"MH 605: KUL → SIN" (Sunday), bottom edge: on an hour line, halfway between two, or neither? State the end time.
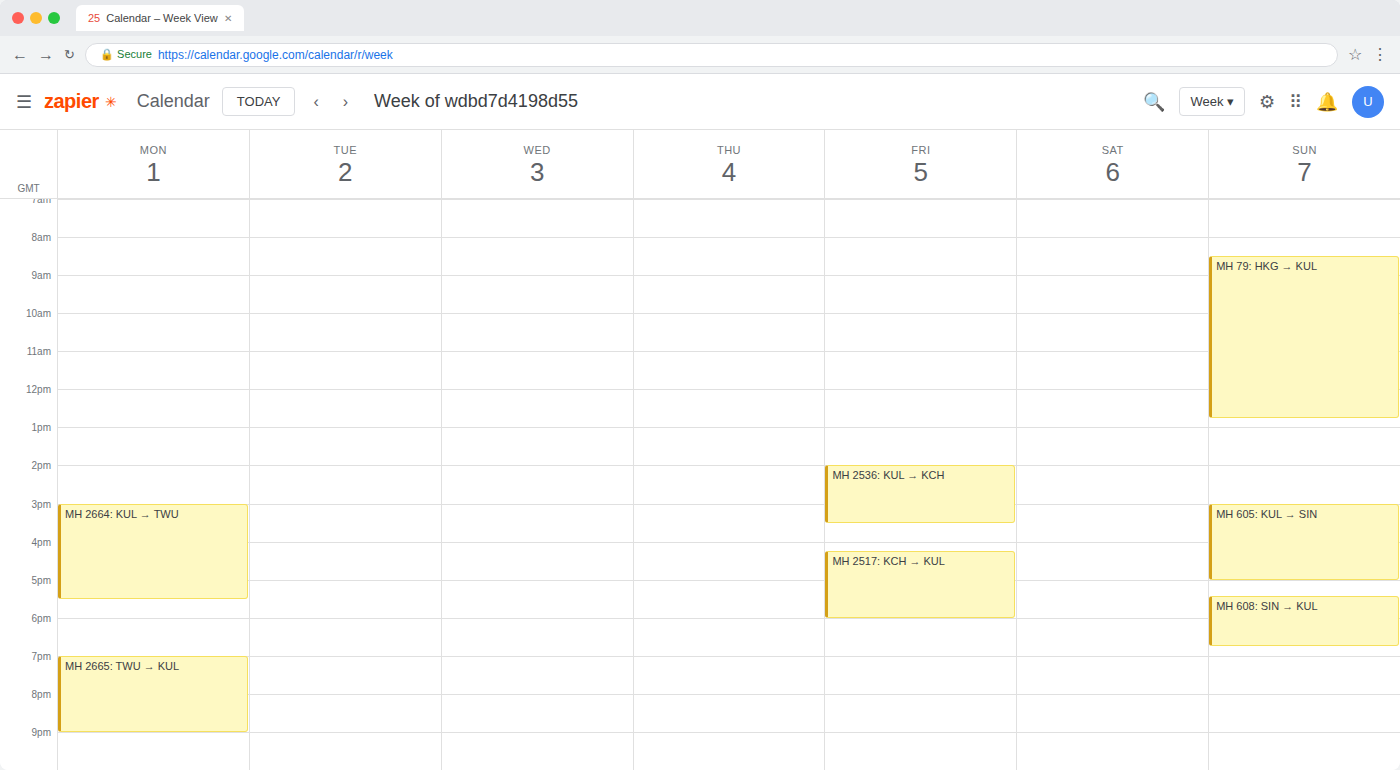
17:00 -- exactly on the 17:00 line.